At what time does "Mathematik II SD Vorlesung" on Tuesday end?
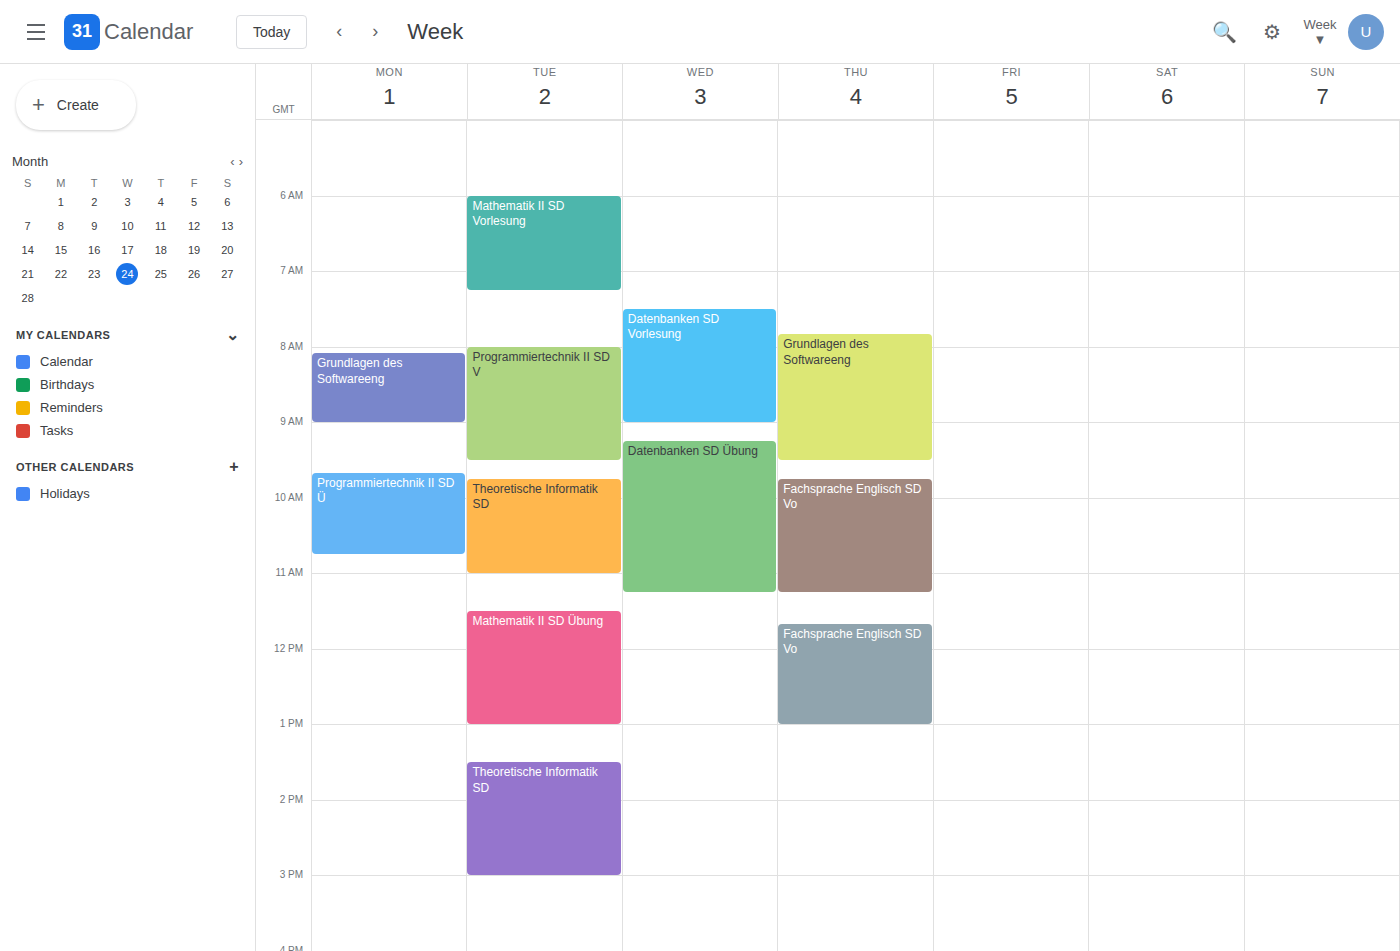
7:15 AM